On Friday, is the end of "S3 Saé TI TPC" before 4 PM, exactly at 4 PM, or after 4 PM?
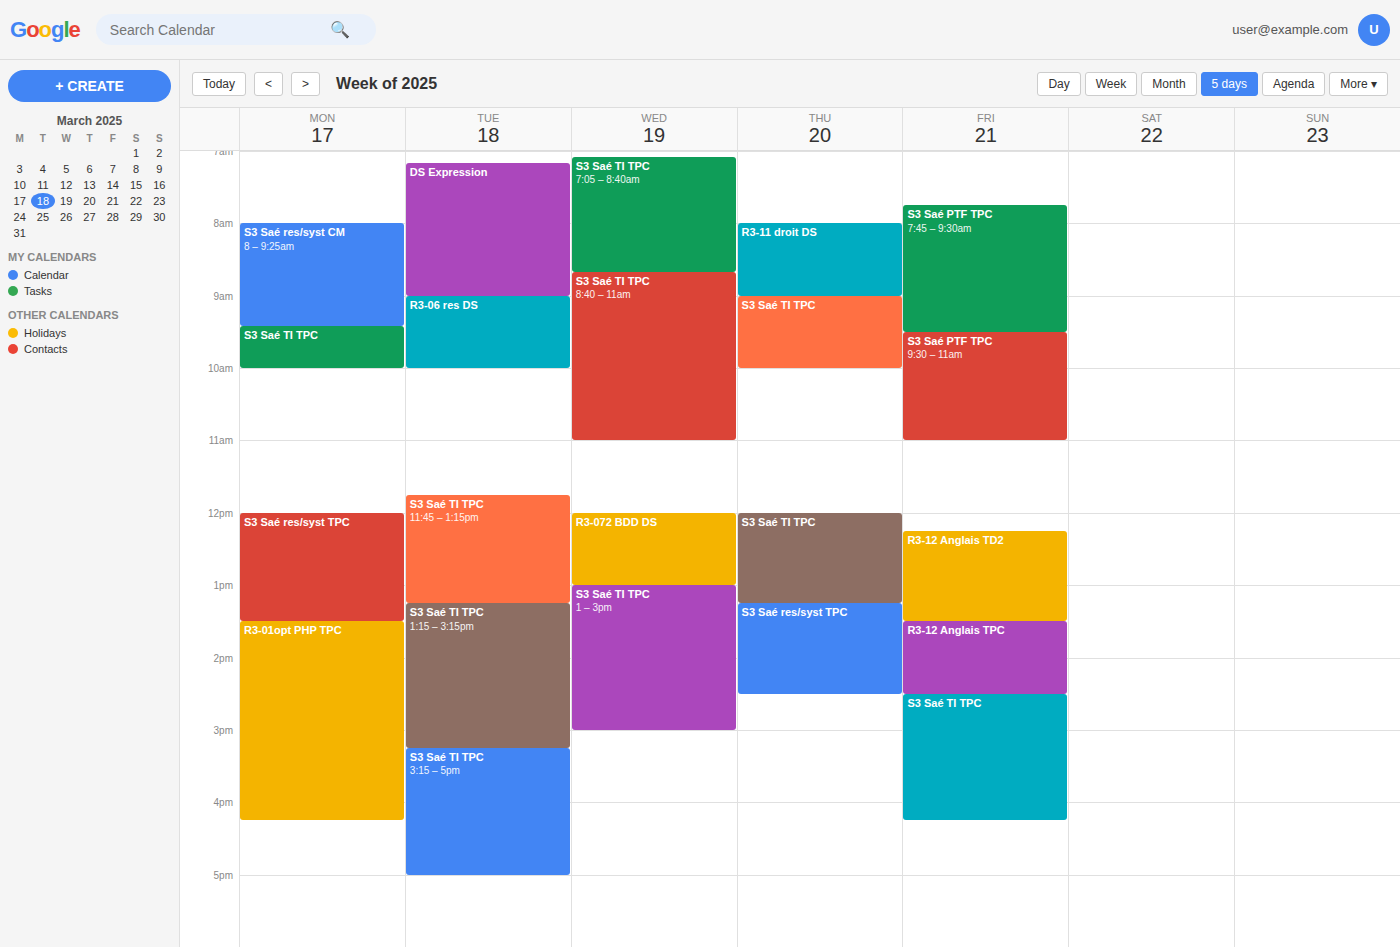
4:15 PM -- after 4 PM, 15 minutes below the 4 PM line.